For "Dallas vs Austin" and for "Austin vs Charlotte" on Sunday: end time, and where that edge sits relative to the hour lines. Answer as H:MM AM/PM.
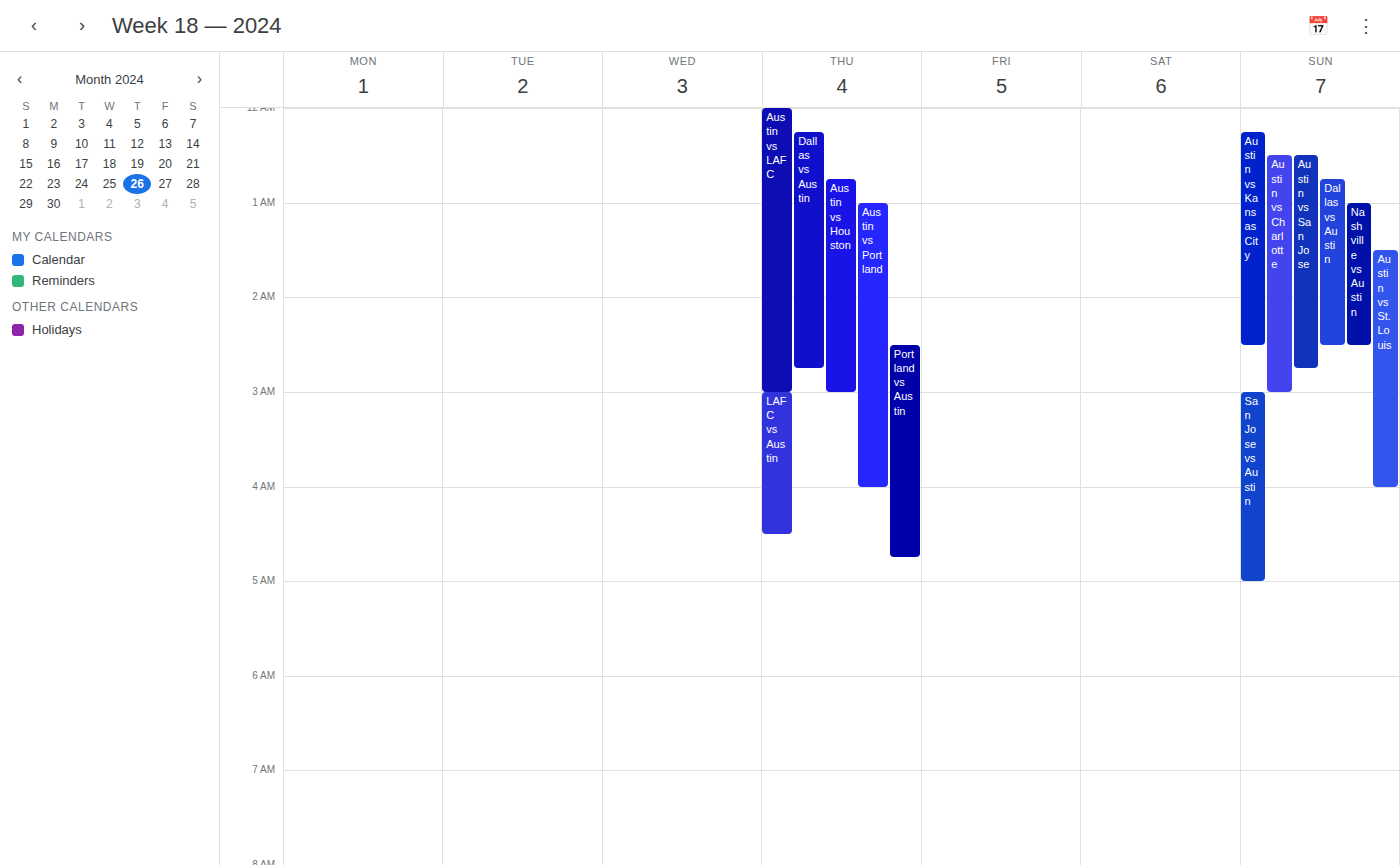
"Dallas vs Austin": 2:30 AM, halfway between the 2 AM and 3 AM lines. "Austin vs Charlotte": 3:00 AM, exactly on the 3 AM line.